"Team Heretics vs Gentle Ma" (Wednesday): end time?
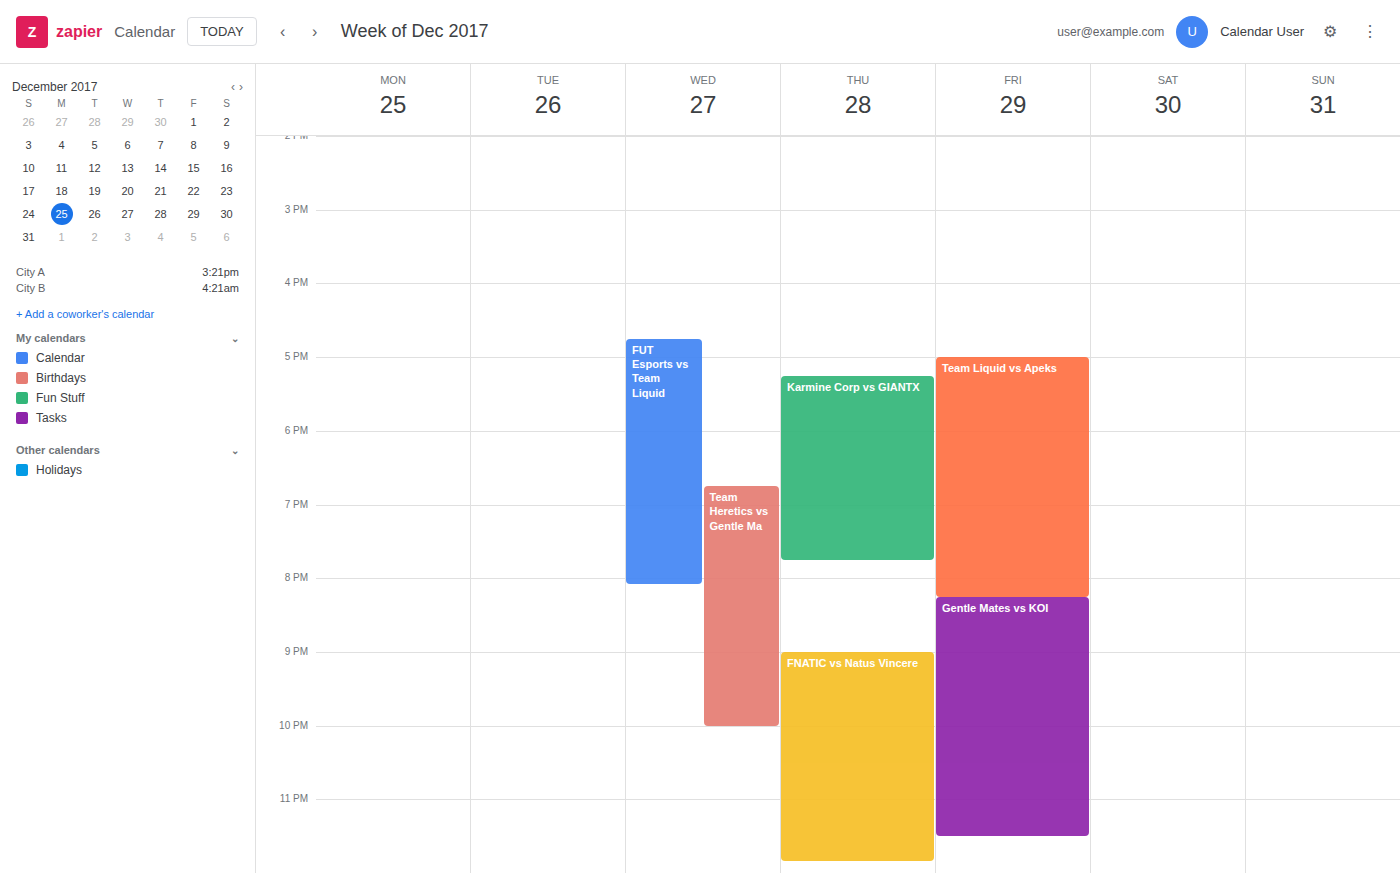
10:00 PM